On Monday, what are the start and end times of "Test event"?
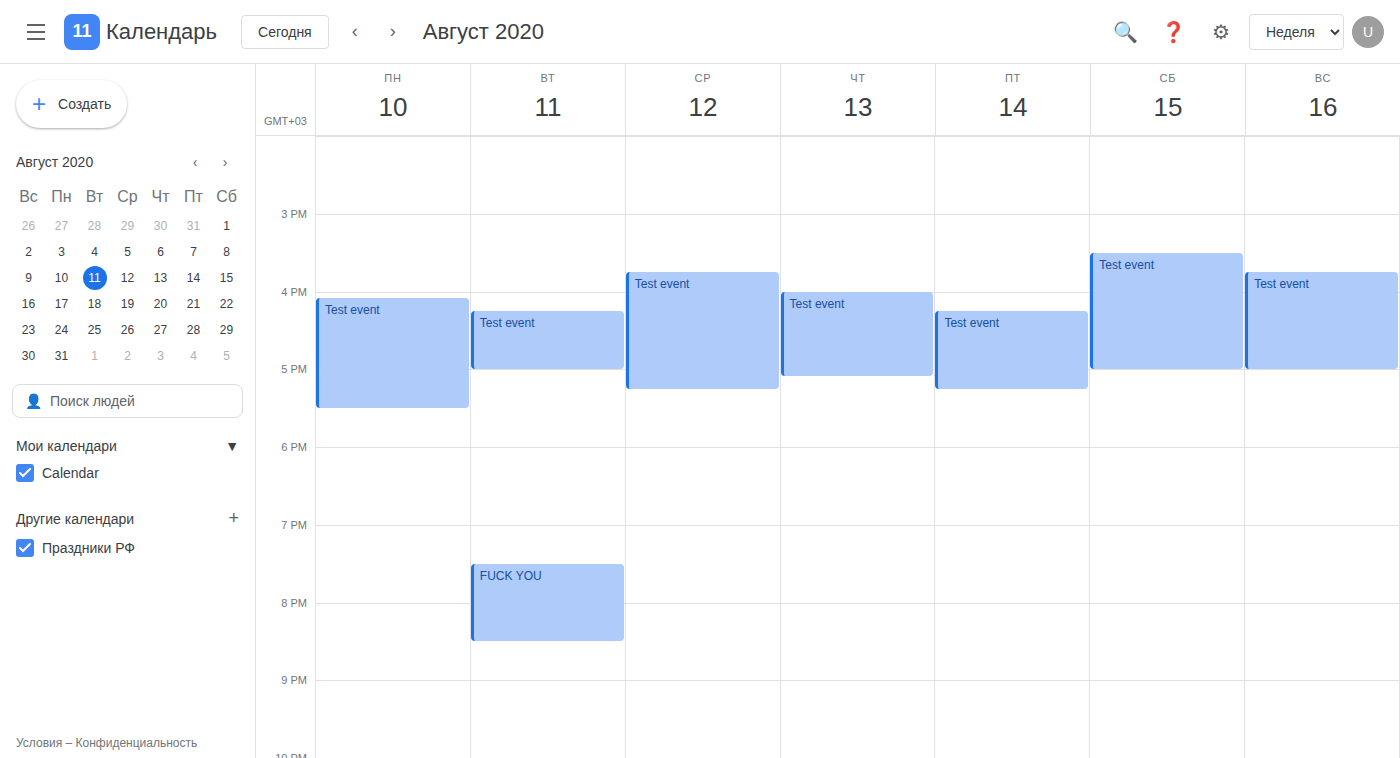
4:05 PM to 5:30 PM